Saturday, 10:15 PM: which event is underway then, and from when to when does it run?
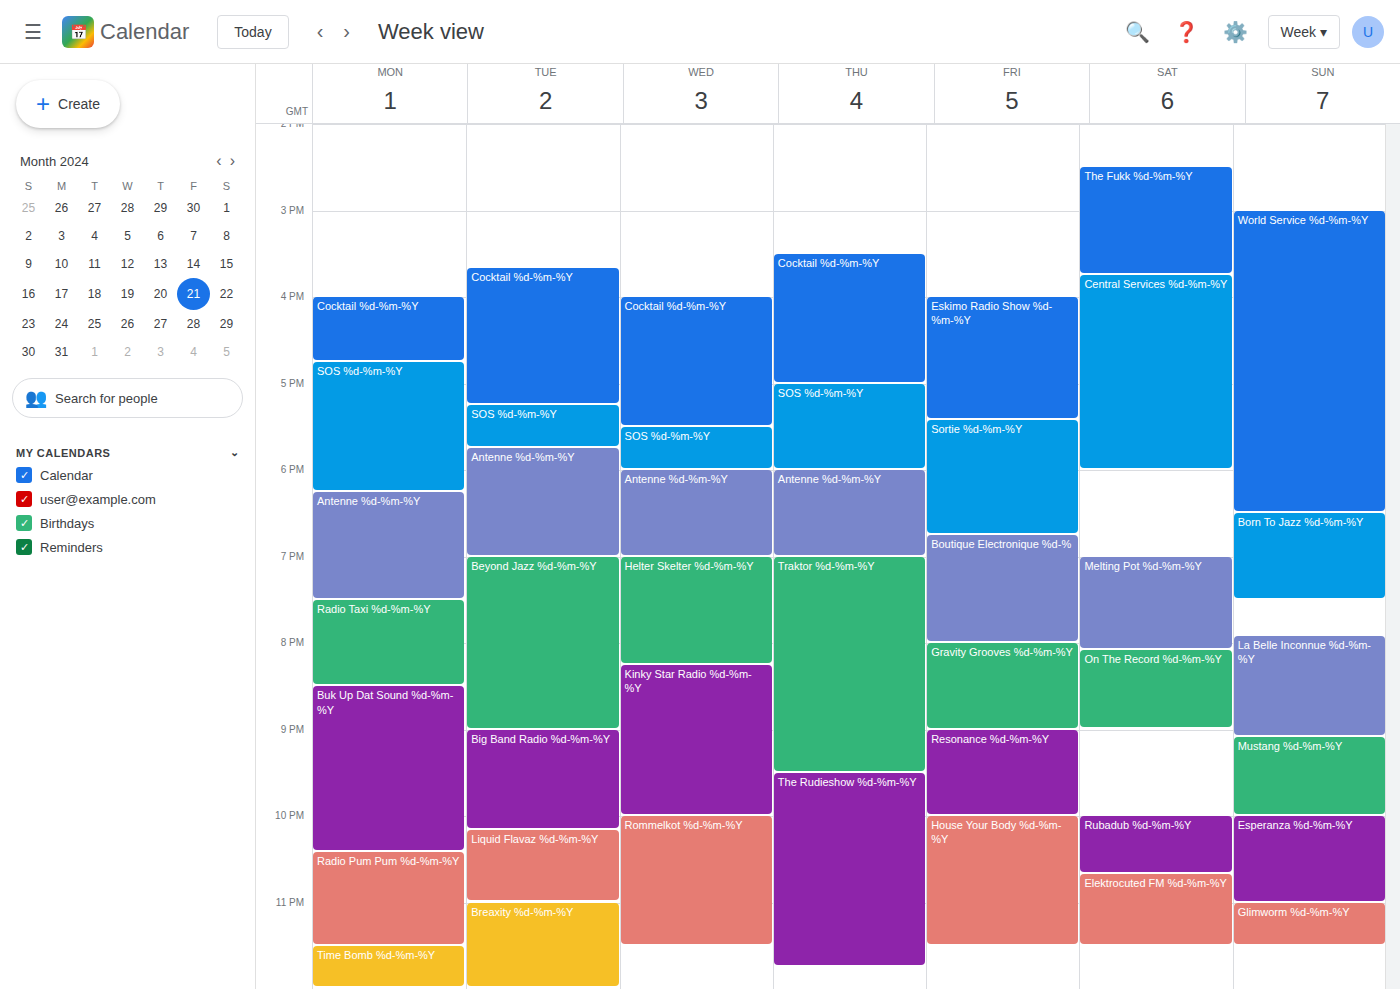
"Rubadub %d-%m-%Y", 10:00 PM to 10:40 PM